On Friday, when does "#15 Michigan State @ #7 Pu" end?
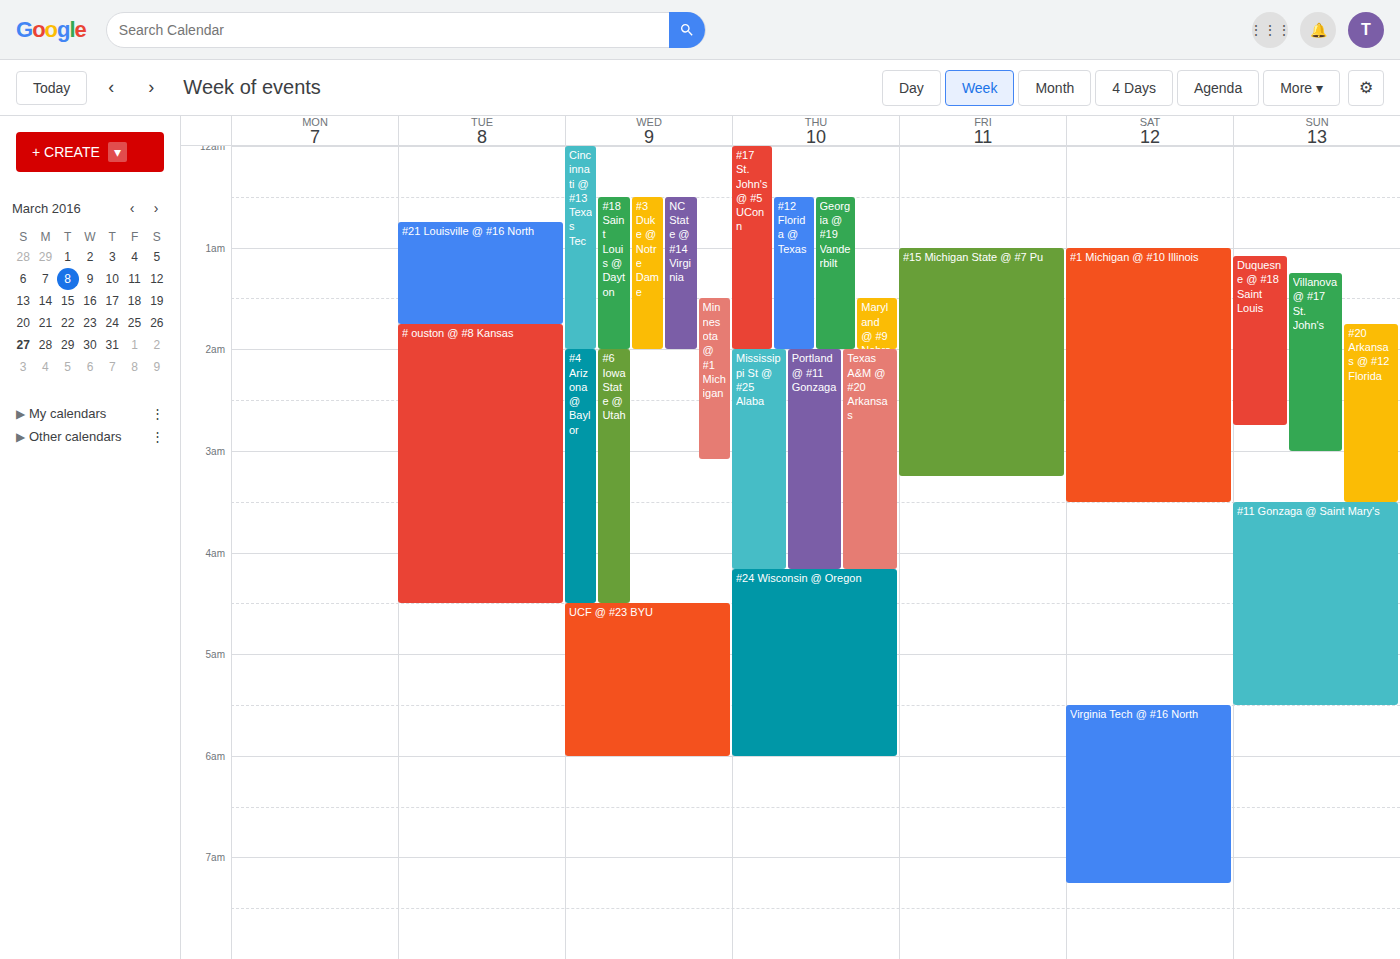
3:15 AM